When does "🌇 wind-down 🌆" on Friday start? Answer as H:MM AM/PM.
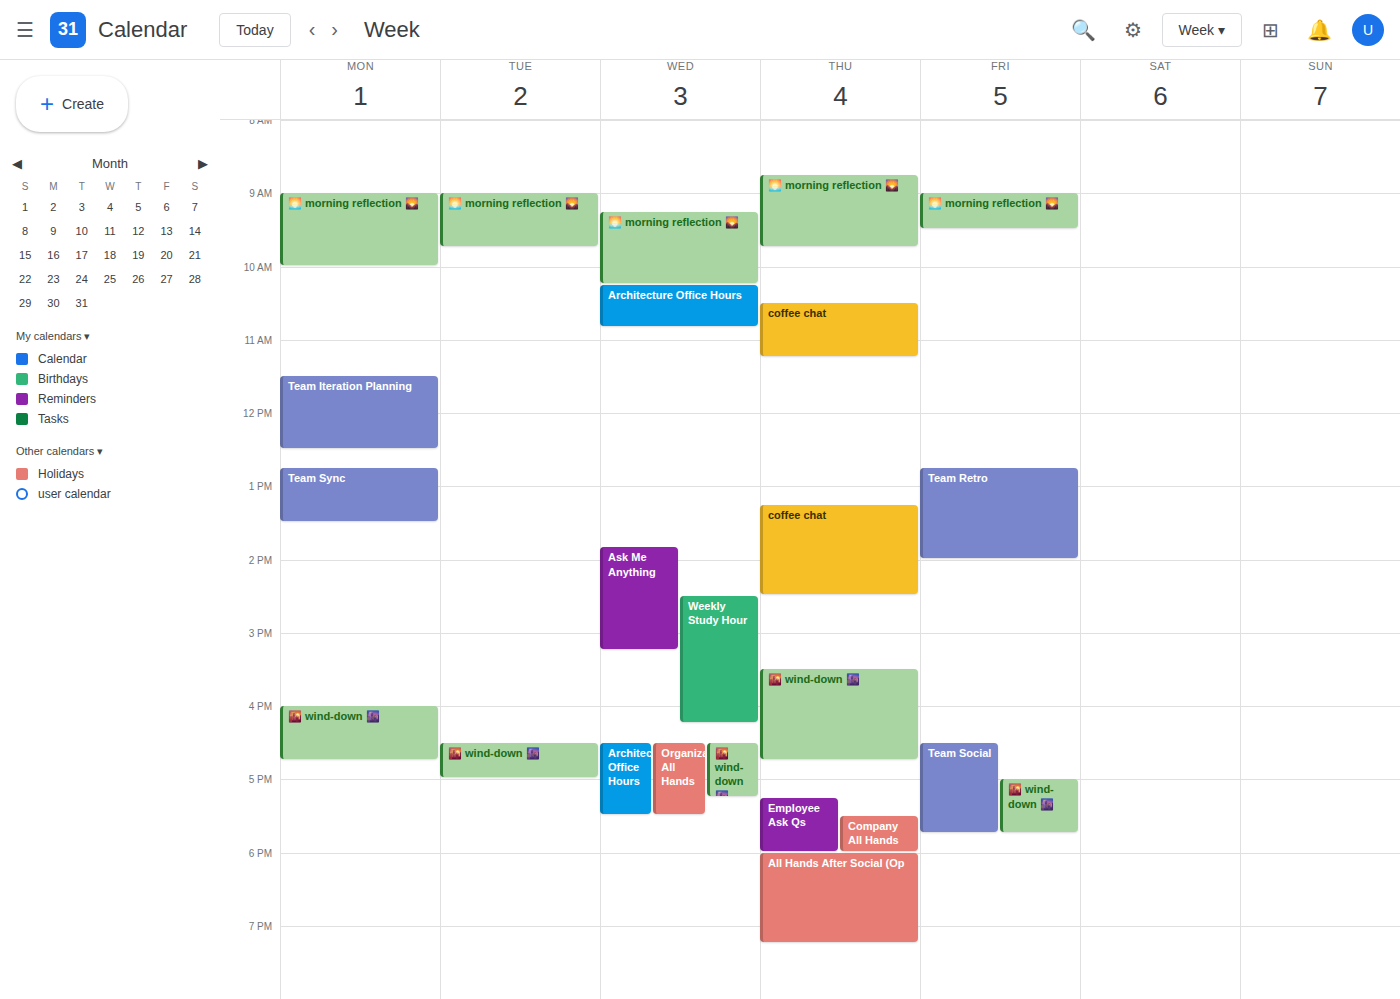
5:00 PM